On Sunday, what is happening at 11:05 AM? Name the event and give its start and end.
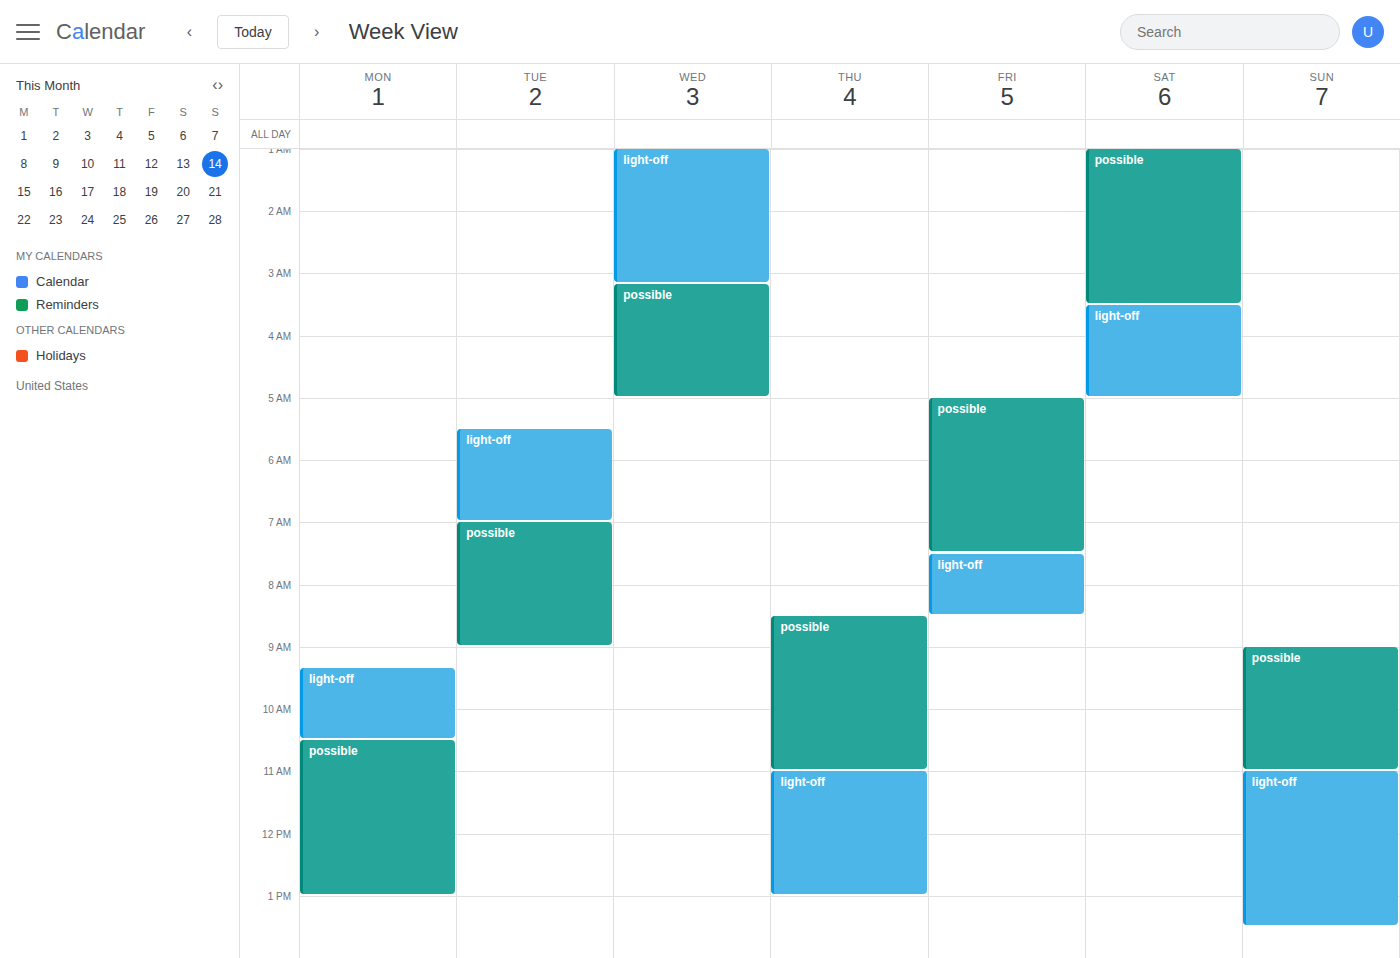
"light-off", 11:00 AM to 1:30 PM